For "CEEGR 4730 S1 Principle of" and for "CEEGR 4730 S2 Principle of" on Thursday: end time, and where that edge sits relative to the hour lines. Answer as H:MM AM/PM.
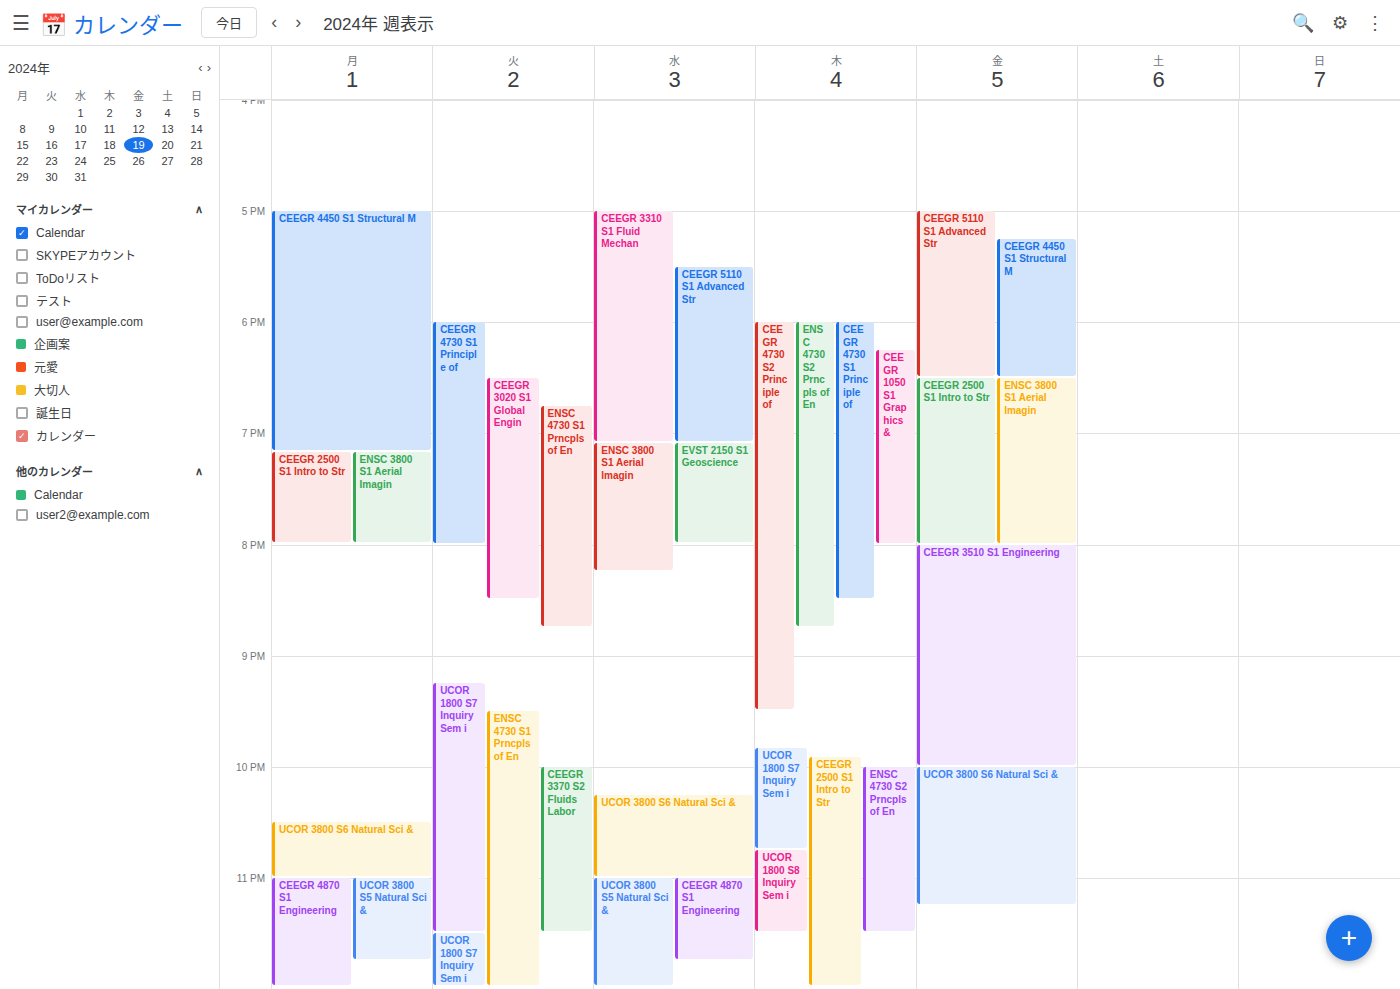
"CEEGR 4730 S1 Principle of": 8:30 PM, halfway between the 8 PM and 9 PM lines. "CEEGR 4730 S2 Principle of": 9:30 PM, halfway between the 9 PM and 10 PM lines.